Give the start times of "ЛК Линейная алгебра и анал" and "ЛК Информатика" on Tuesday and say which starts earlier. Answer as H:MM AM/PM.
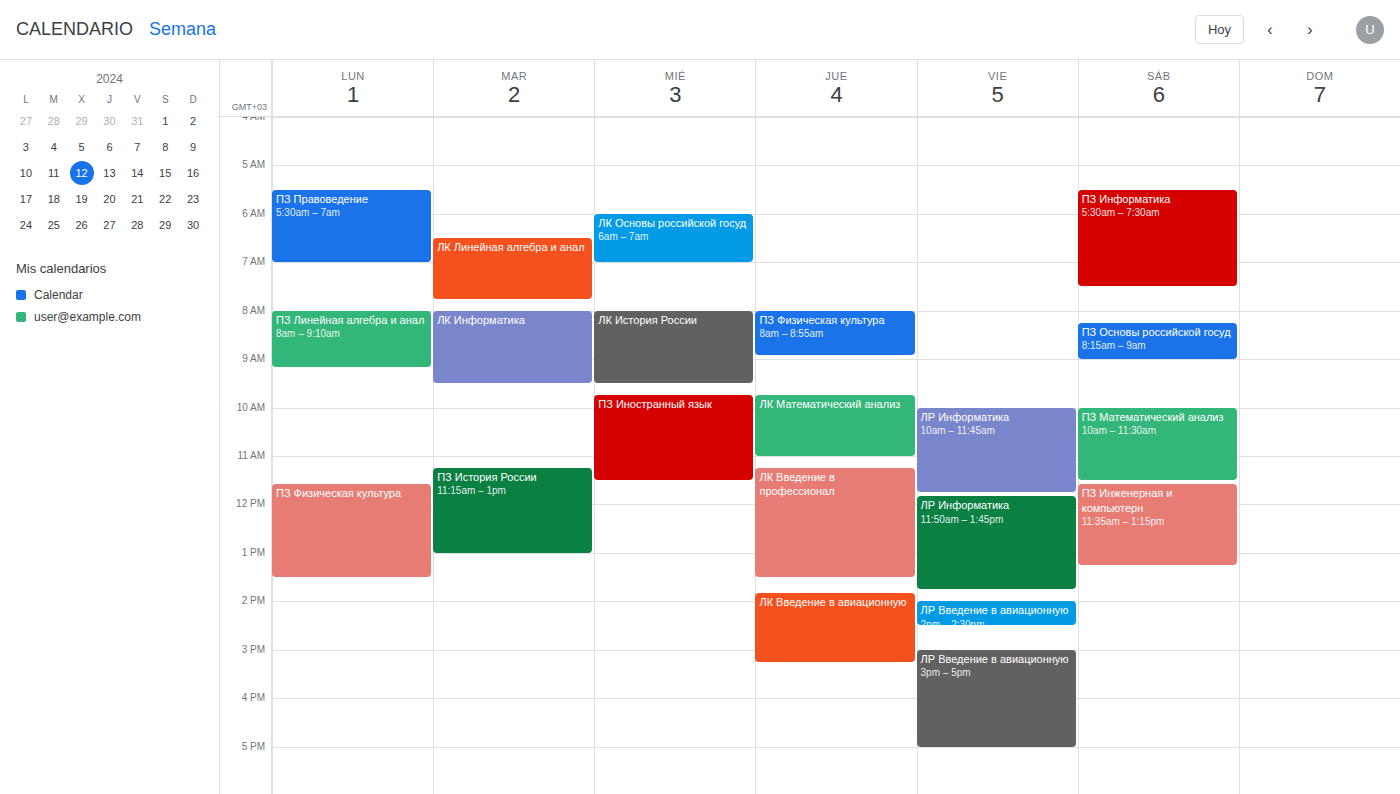
"ЛК Линейная алгебра и анал" 6:30 AM; "ЛК Информатика" 8:00 AM.